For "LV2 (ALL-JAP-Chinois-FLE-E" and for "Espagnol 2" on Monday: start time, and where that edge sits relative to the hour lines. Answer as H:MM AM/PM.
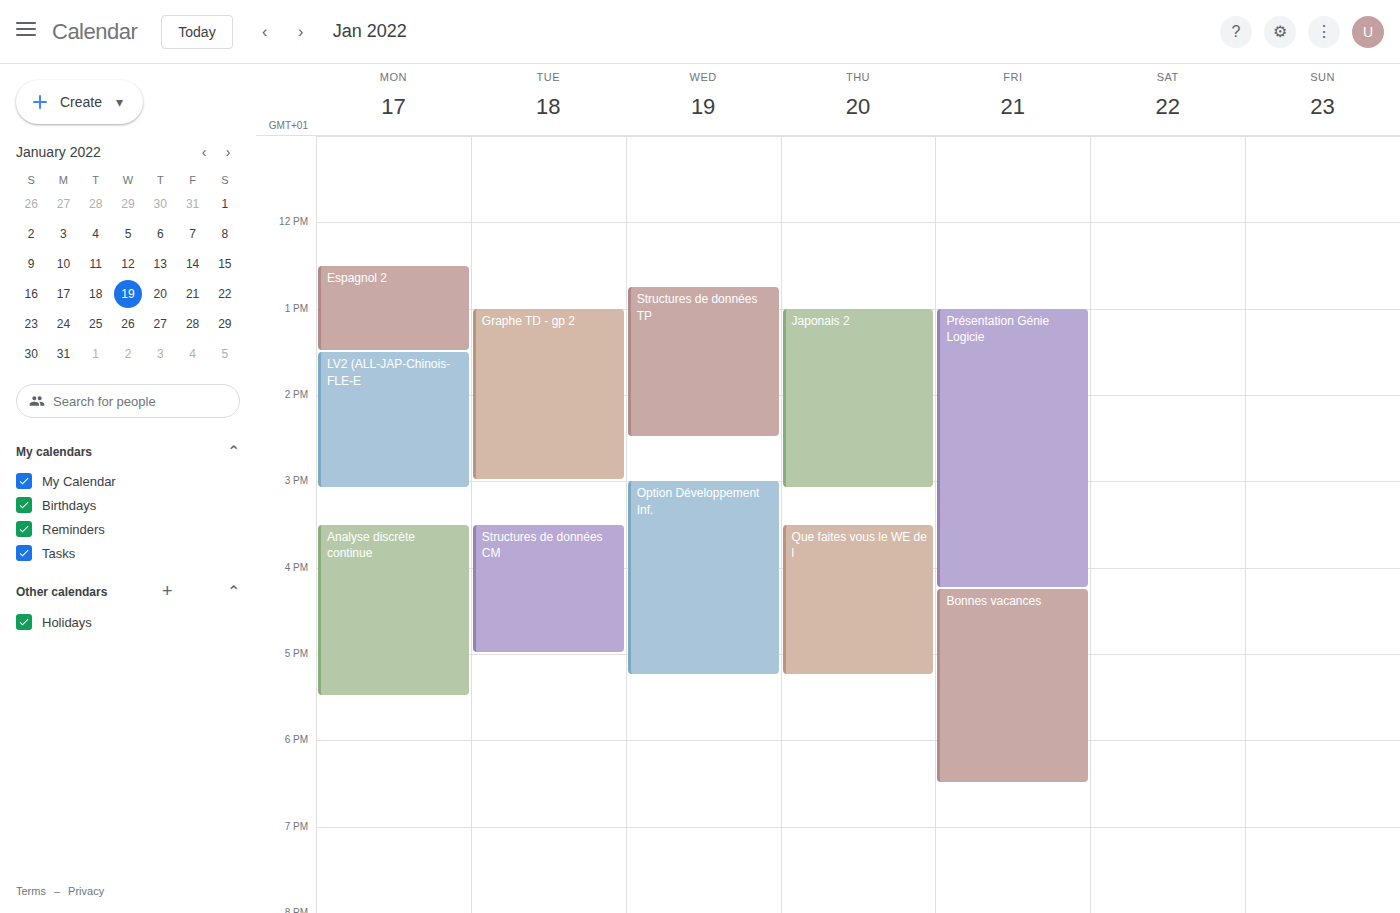
"LV2 (ALL-JAP-Chinois-FLE-E": 1:30 PM, halfway between the 1 PM and 2 PM lines. "Espagnol 2": 12:30 PM, halfway between the 12 PM and 1 PM lines.